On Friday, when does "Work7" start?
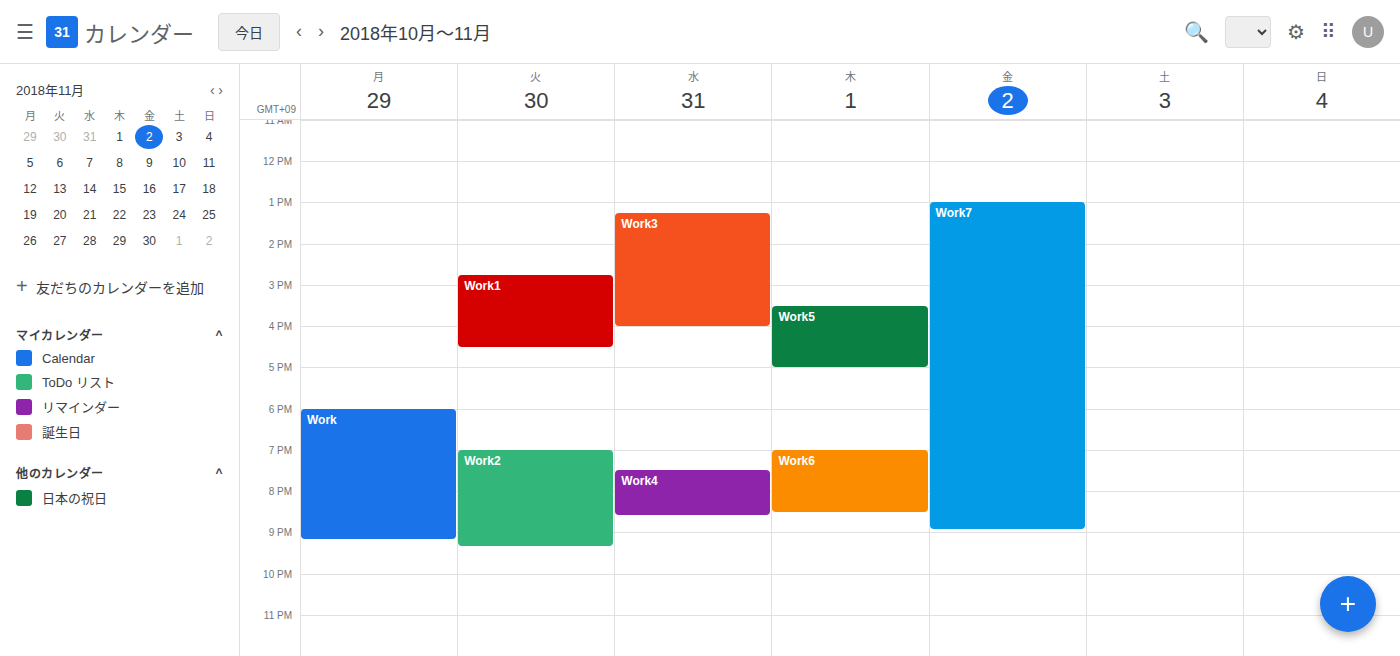
1:00 PM